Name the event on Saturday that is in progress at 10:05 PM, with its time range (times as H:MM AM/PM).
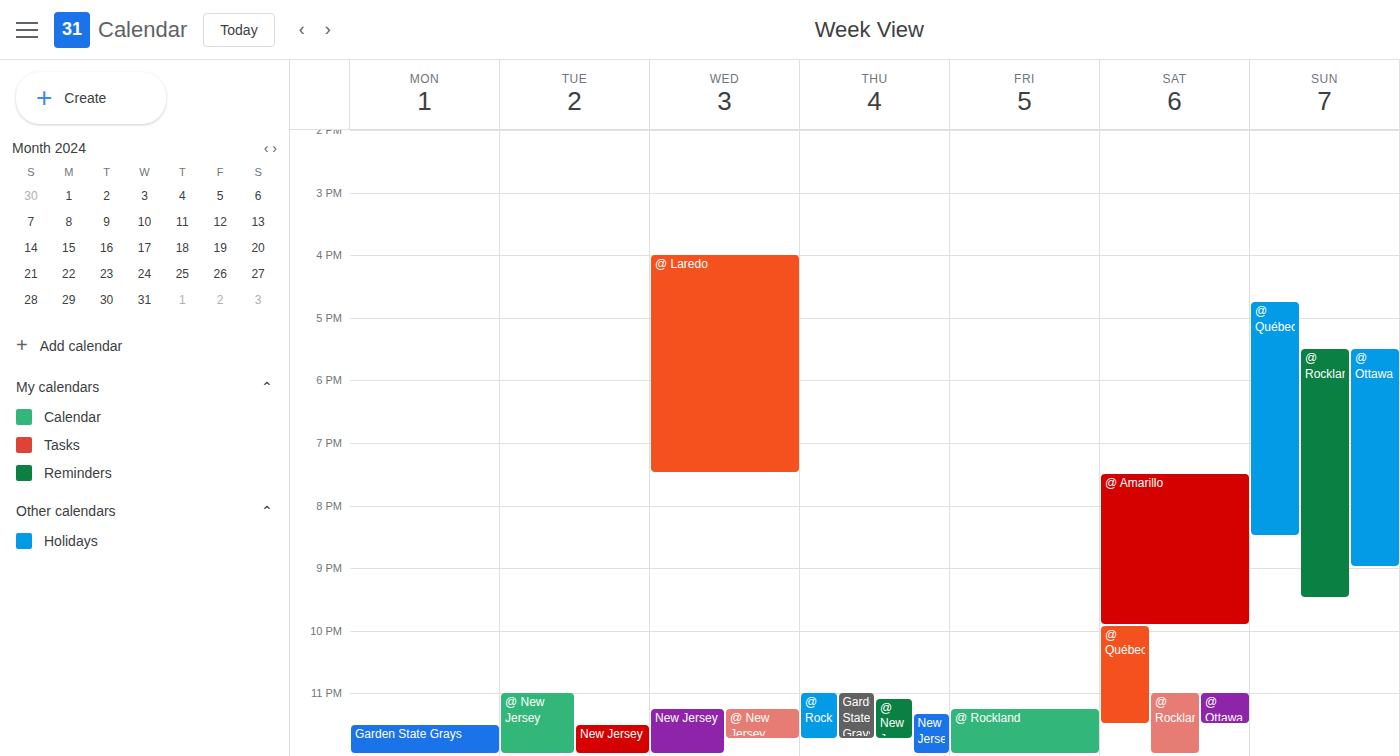
"@ Québec", 9:55 PM to 11:30 PM